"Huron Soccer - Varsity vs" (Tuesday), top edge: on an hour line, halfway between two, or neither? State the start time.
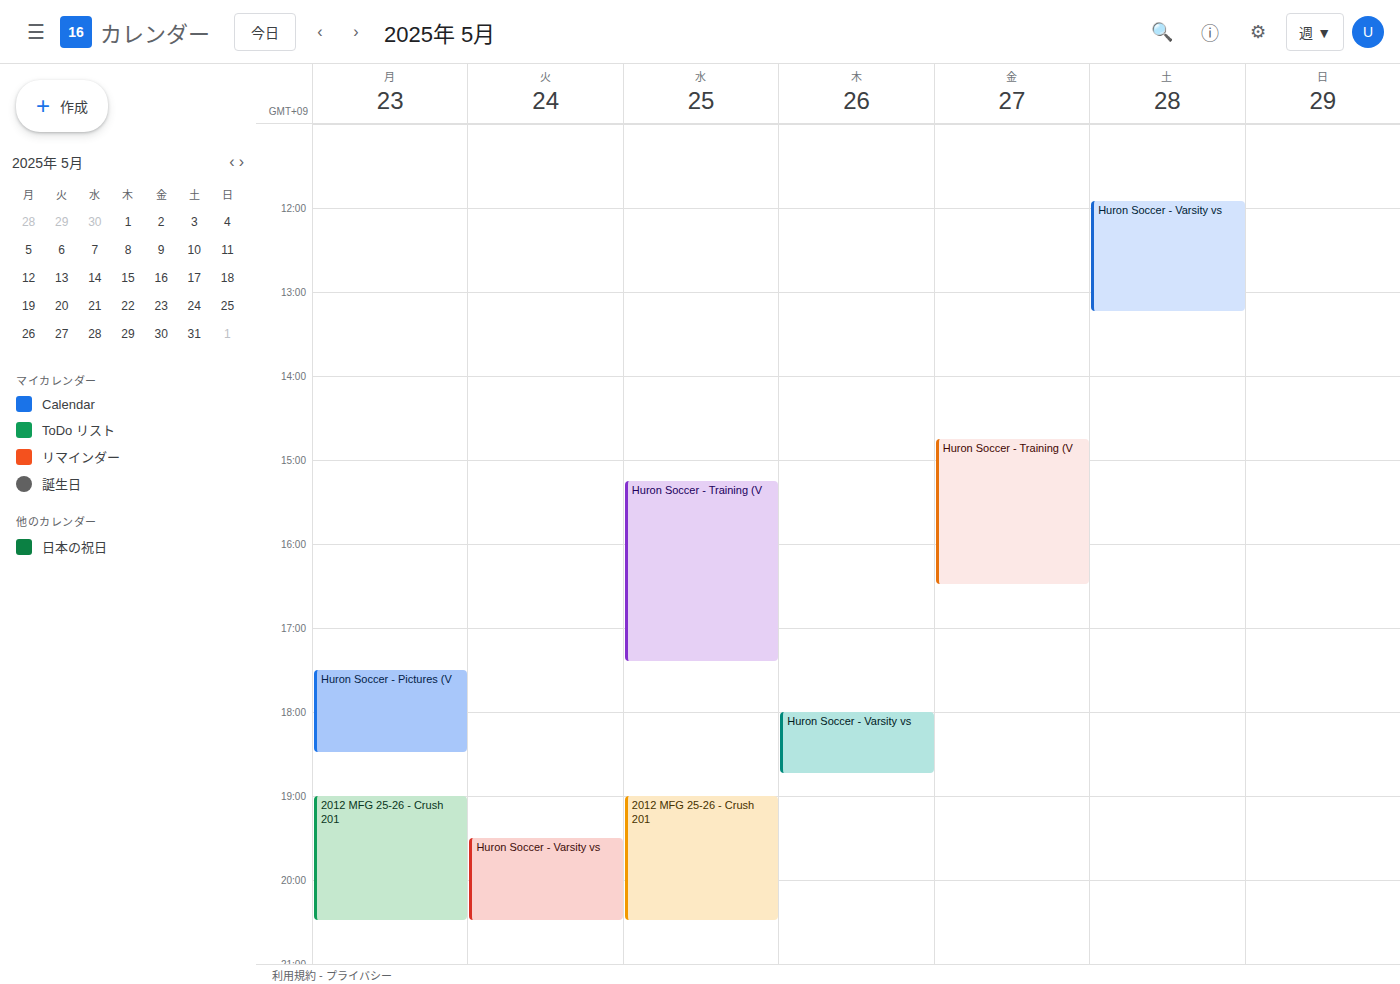
7:30 PM -- halfway between the 7 PM and 8 PM lines.